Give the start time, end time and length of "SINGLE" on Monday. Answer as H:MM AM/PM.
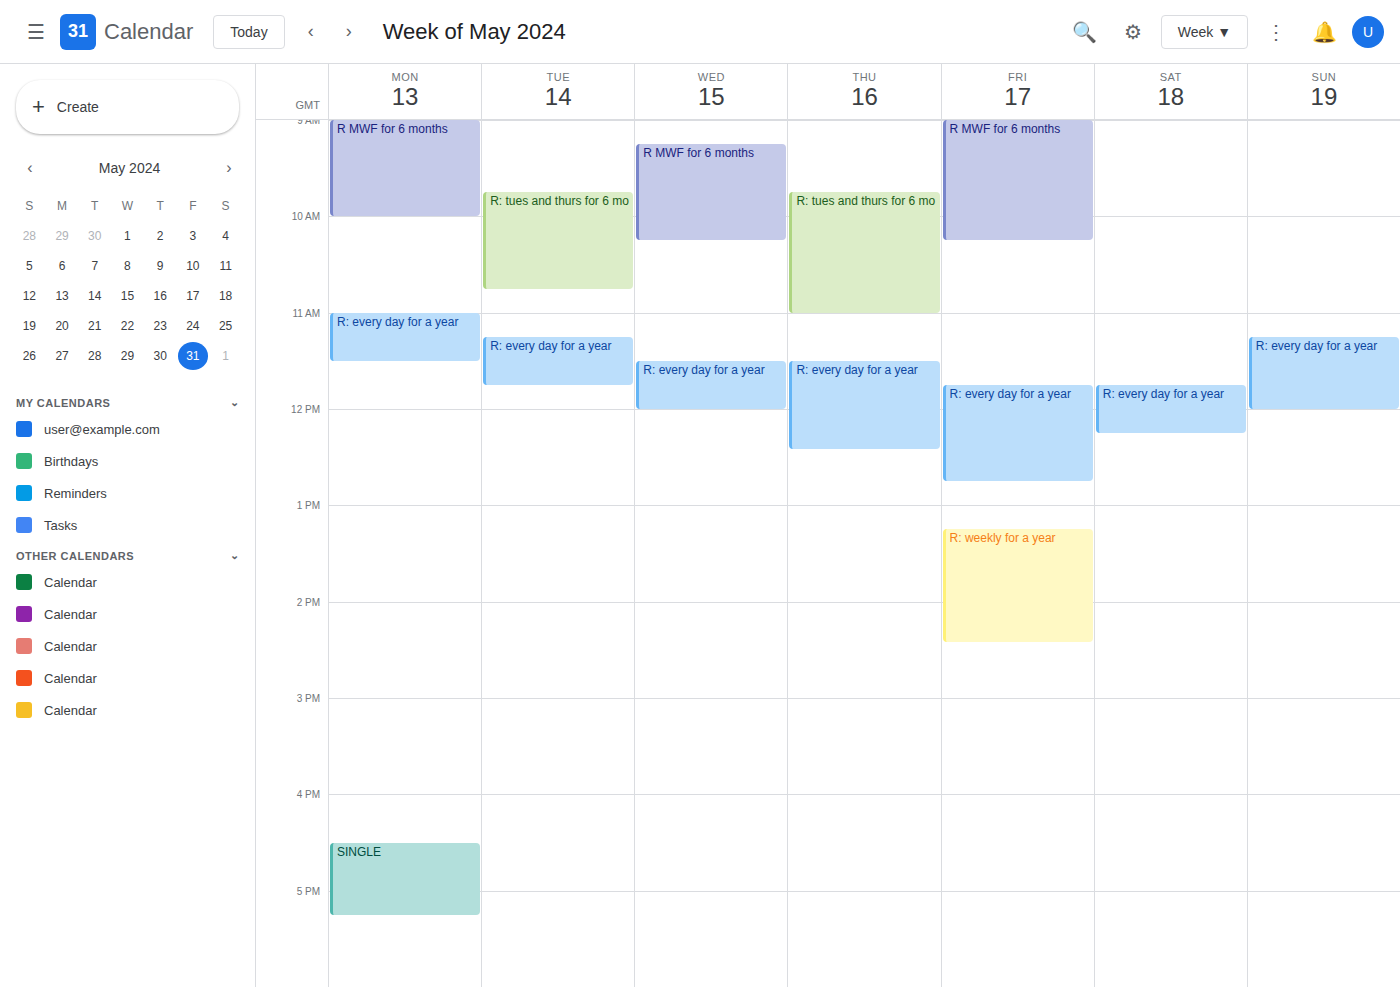
4:30 PM to 5:15 PM, 45 minutes